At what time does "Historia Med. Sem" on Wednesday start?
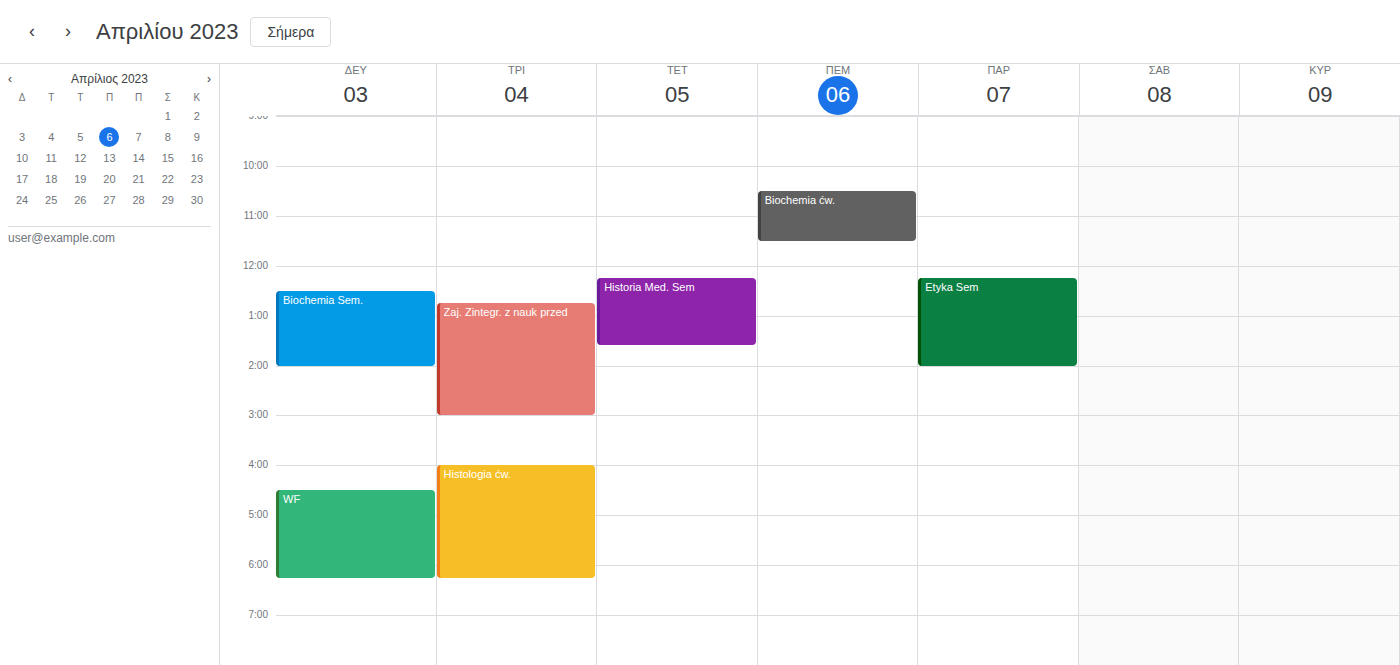
12:15 PM